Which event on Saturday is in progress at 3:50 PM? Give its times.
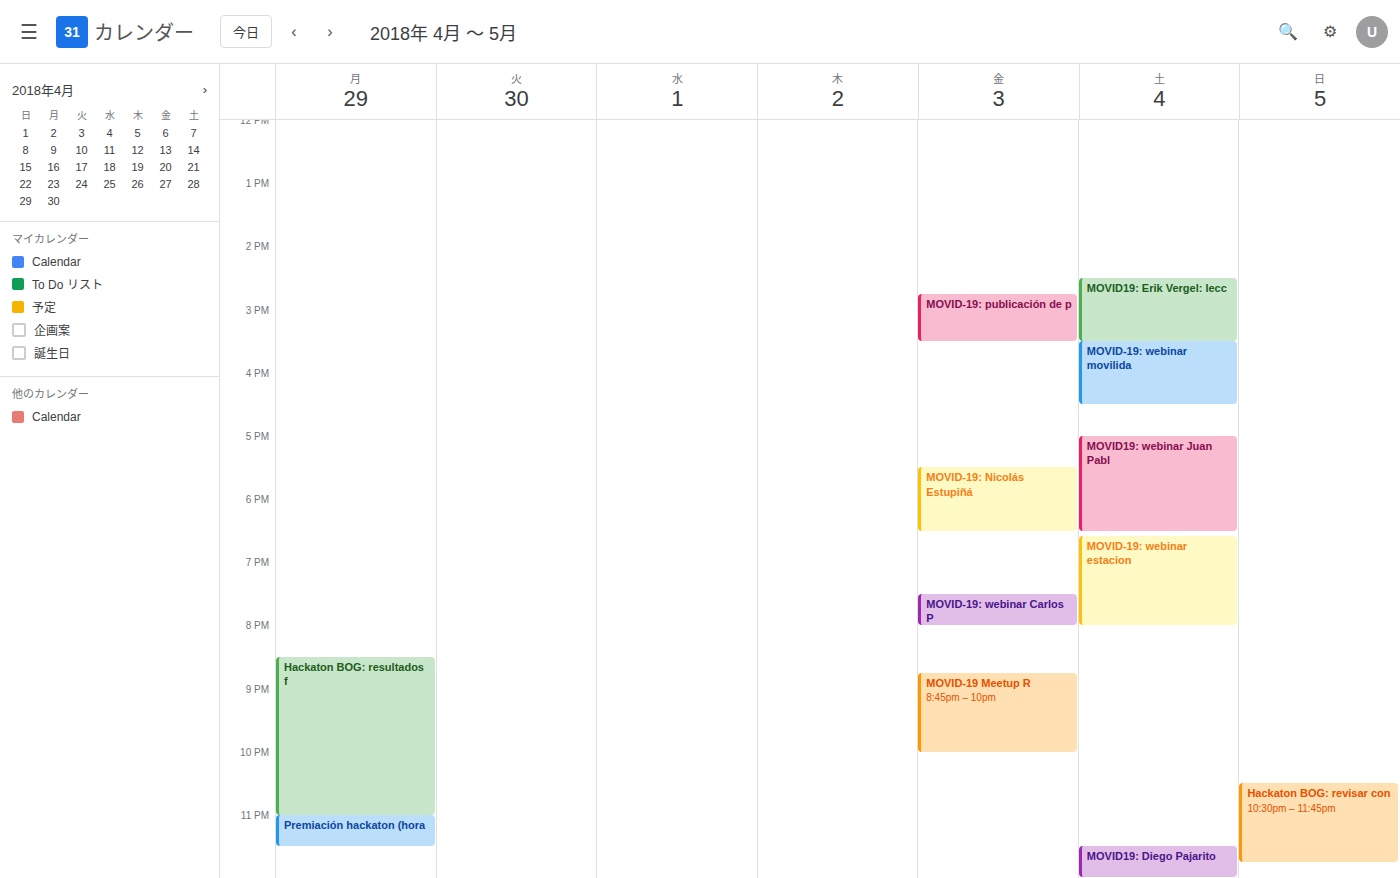
"MOVID-19: webinar movilida", 3:30 PM to 4:30 PM